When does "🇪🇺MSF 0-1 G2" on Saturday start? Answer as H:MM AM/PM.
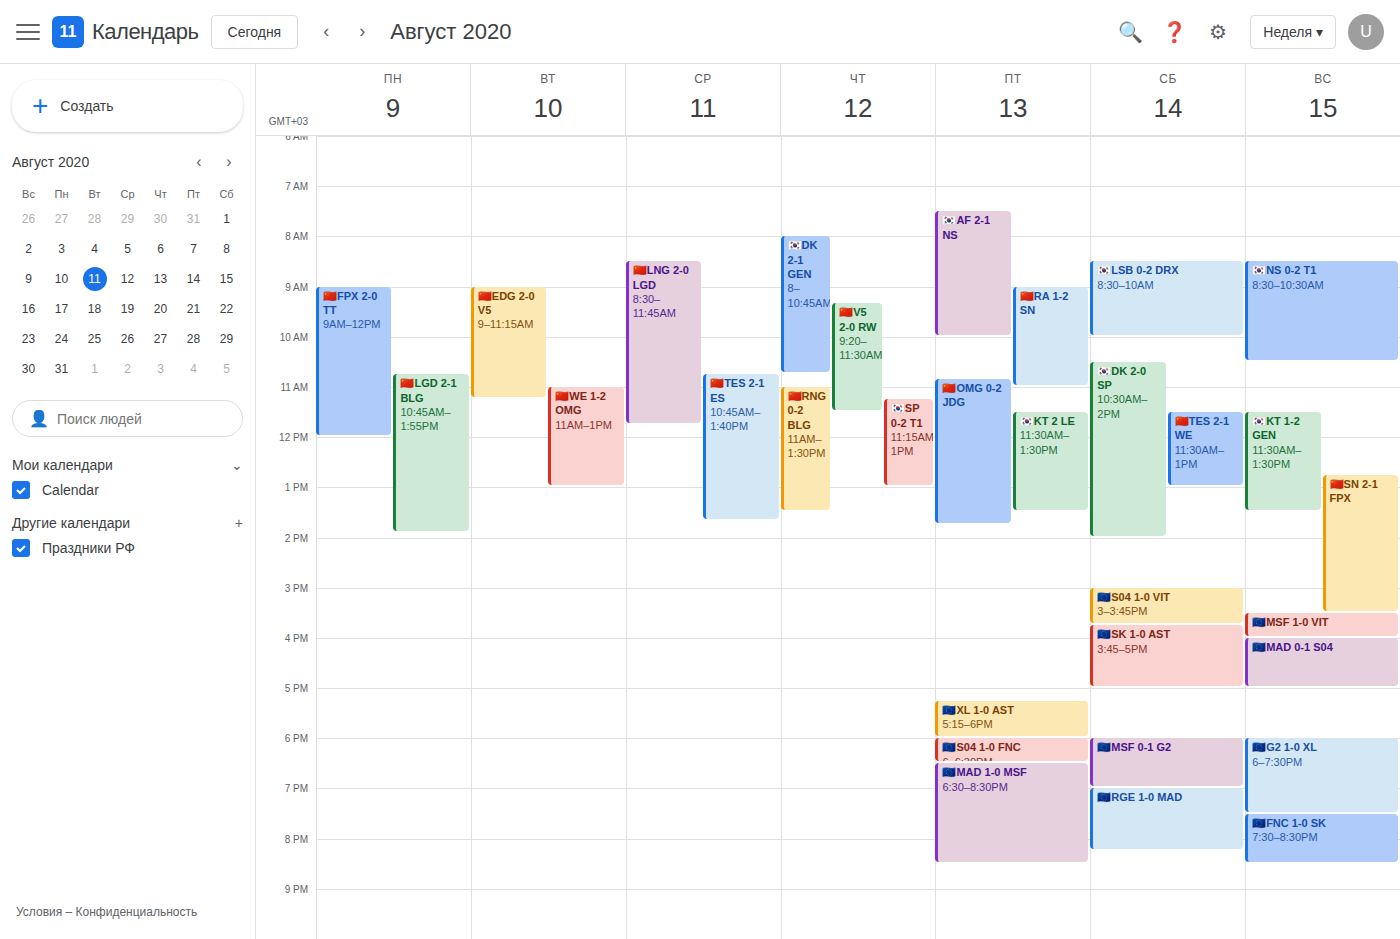
6:00 PM